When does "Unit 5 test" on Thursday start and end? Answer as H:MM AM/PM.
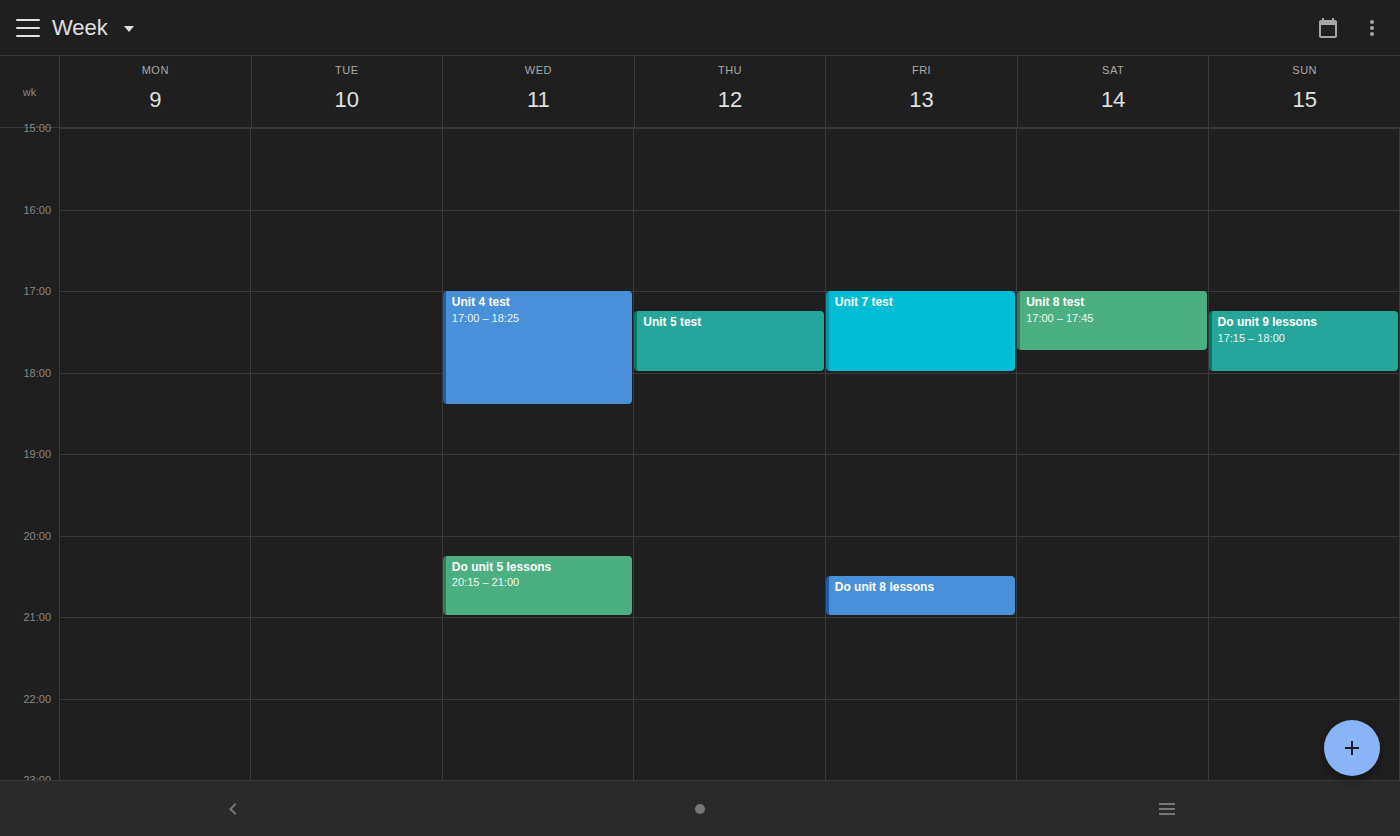
5:15 PM to 6:00 PM